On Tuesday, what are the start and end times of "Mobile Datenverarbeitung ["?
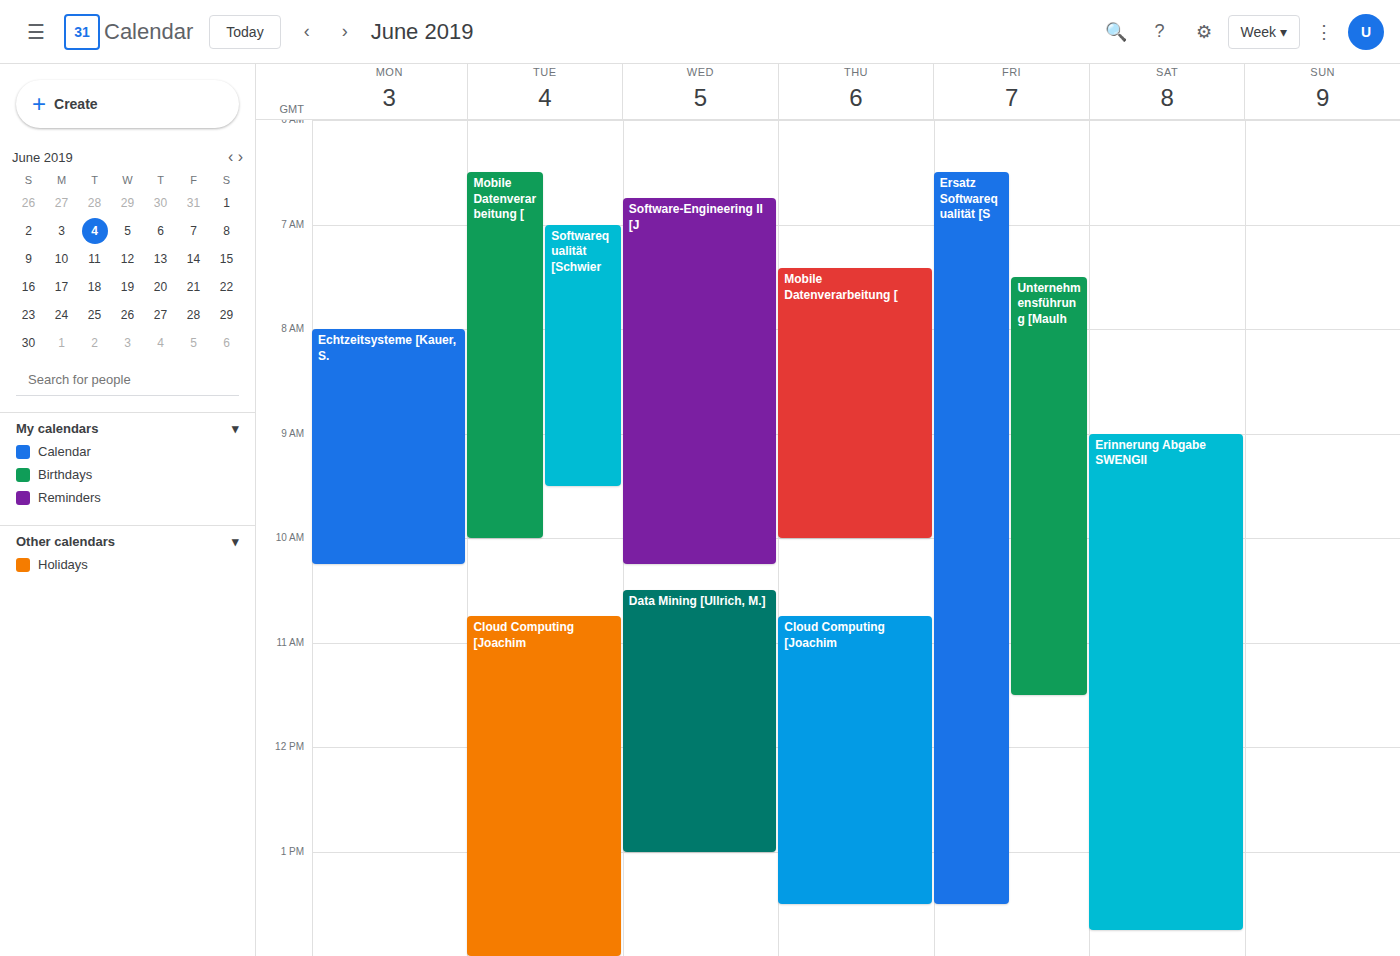
6:30 AM to 10:00 AM